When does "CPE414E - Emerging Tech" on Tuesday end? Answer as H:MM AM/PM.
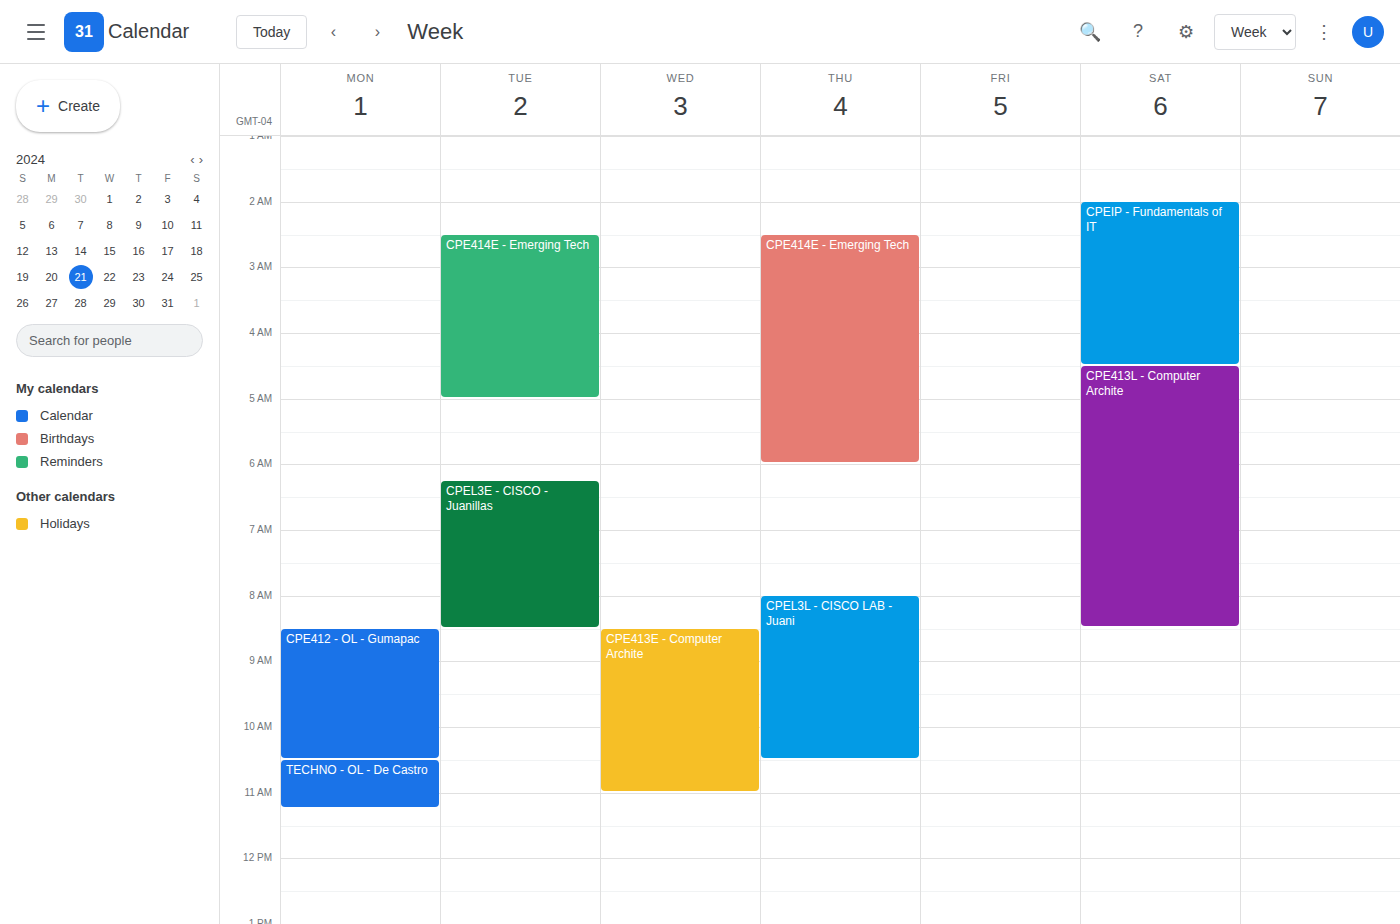
5:00 AM